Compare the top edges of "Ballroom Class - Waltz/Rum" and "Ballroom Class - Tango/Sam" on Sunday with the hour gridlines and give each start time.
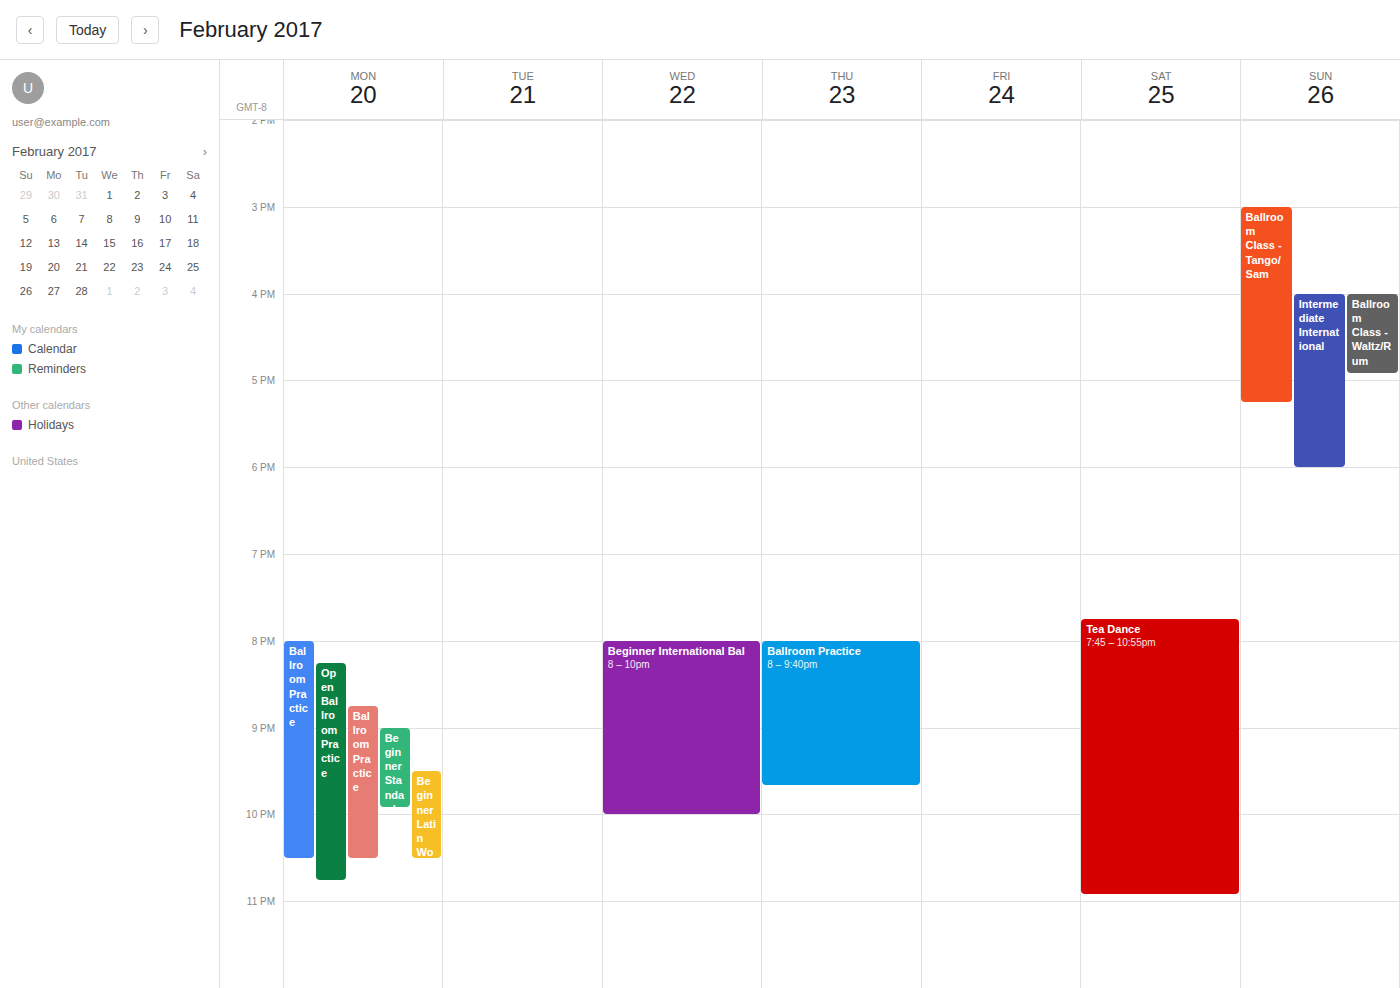
"Ballroom Class - Waltz/Rum": 4:00 PM, exactly on the 4 PM line. "Ballroom Class - Tango/Sam": 3:00 PM, exactly on the 3 PM line.